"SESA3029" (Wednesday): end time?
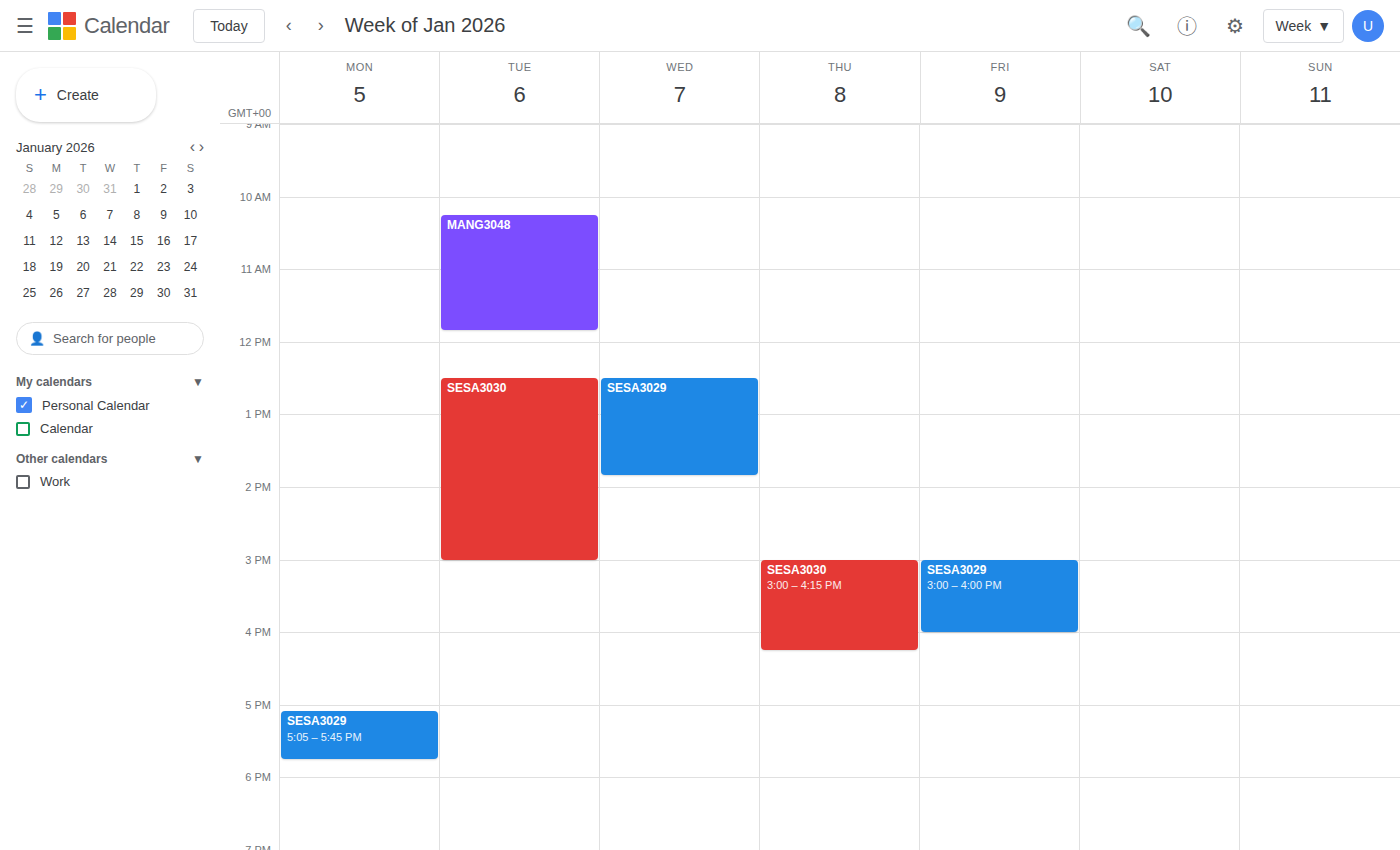
13:50